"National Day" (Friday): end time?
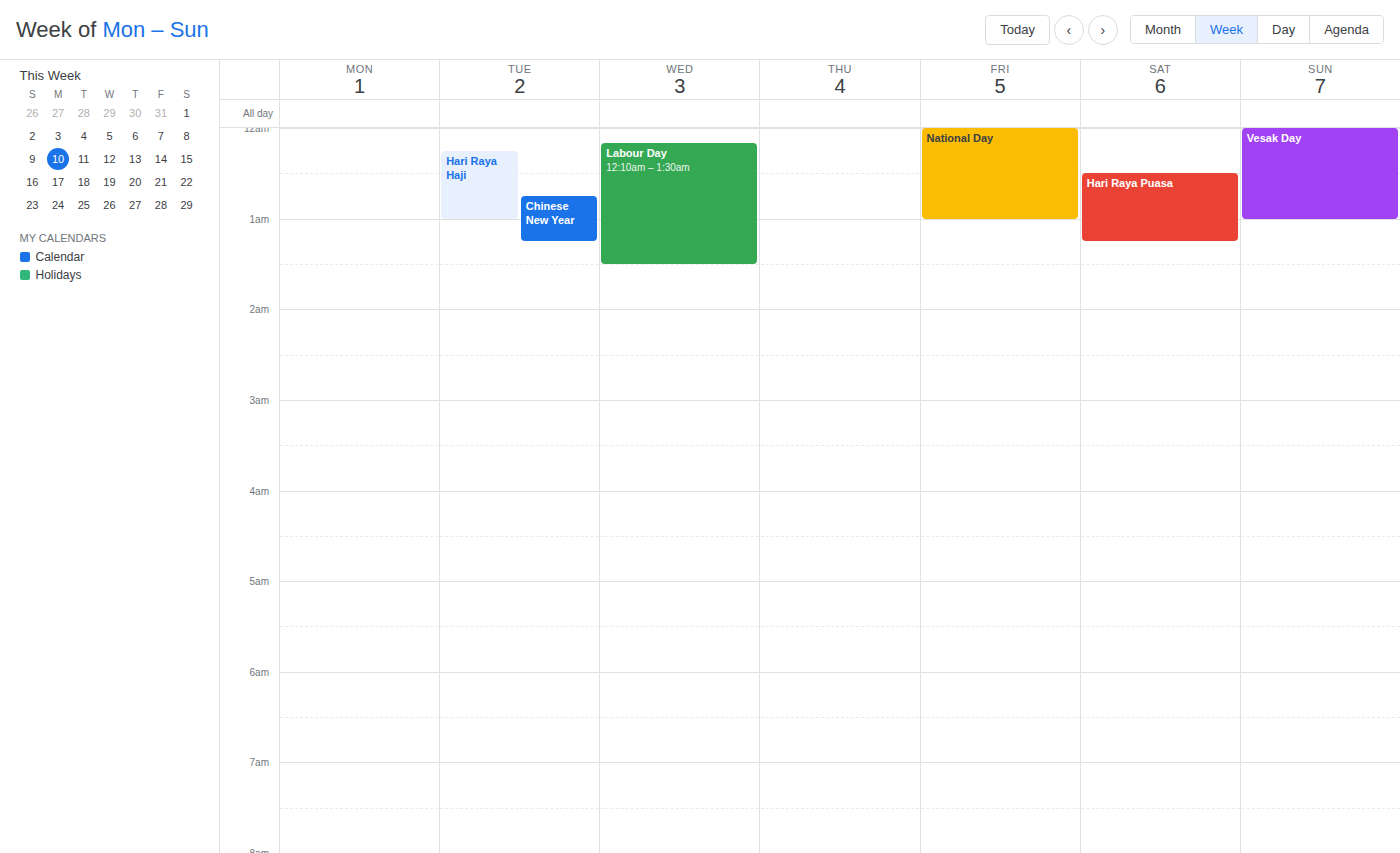
01:00